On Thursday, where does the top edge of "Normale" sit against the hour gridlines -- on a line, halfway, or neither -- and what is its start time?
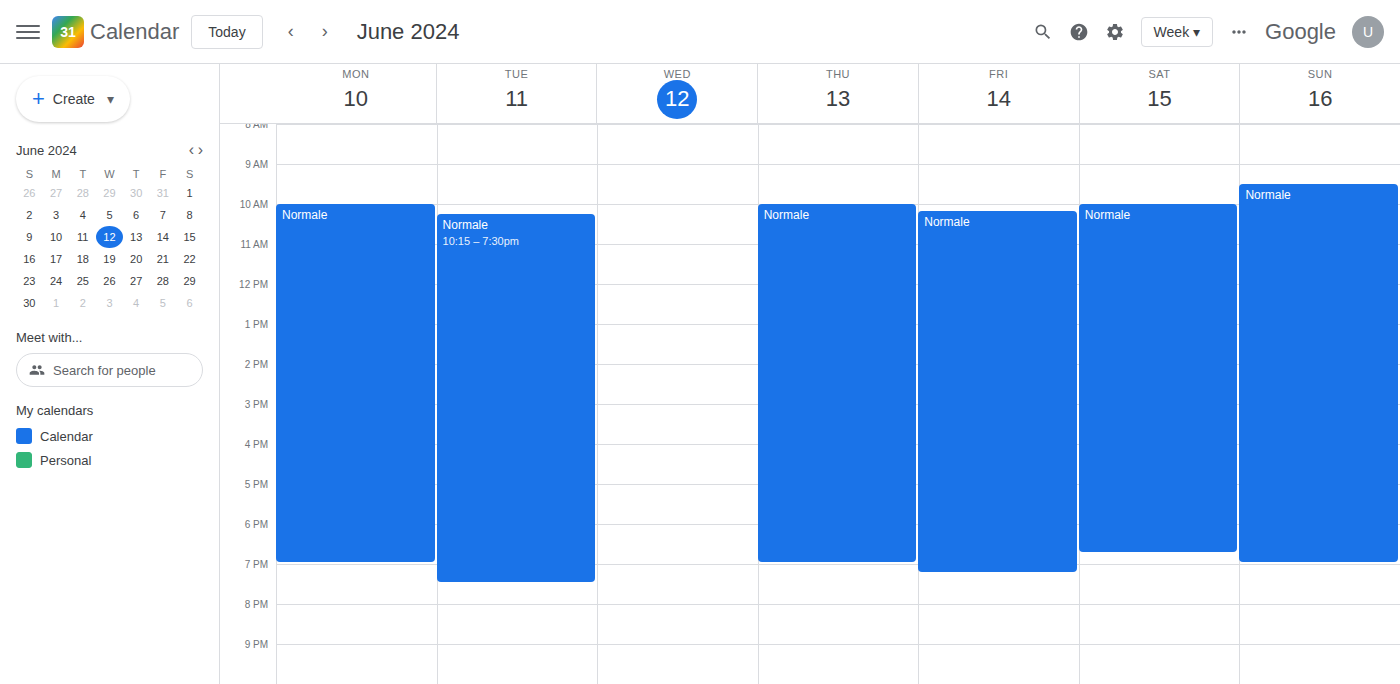
10:00 AM -- exactly on the 10 AM line.